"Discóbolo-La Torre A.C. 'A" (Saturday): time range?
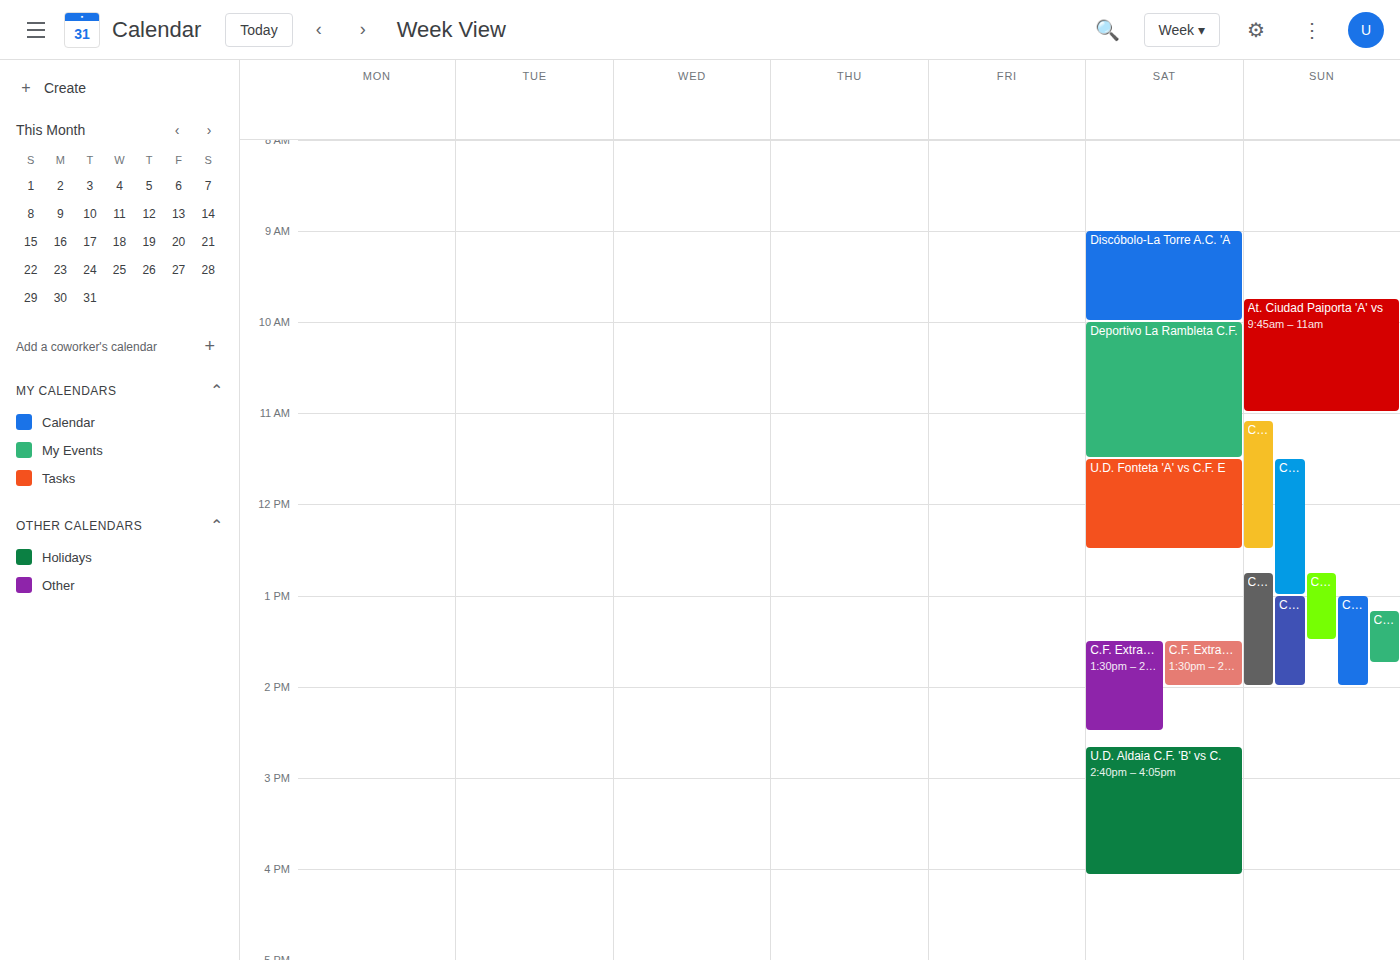
9:00 AM to 10:00 AM